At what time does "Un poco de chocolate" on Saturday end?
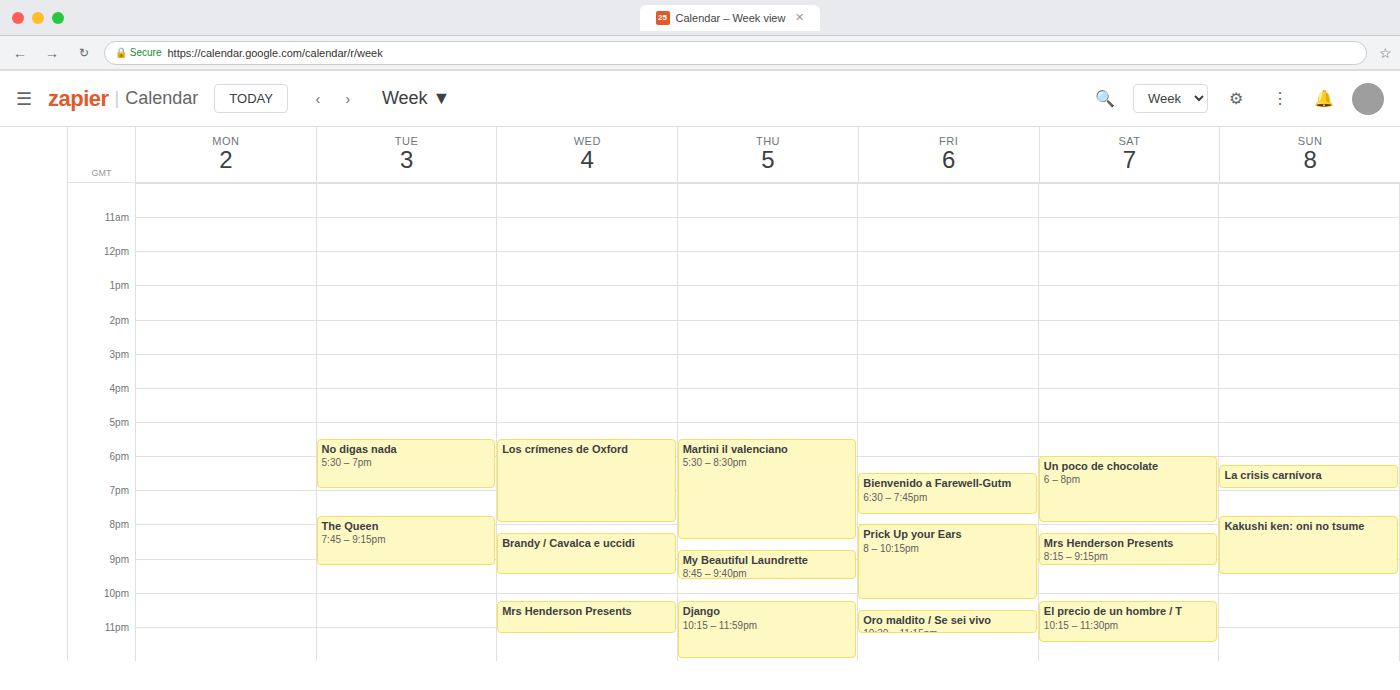
8:00 PM